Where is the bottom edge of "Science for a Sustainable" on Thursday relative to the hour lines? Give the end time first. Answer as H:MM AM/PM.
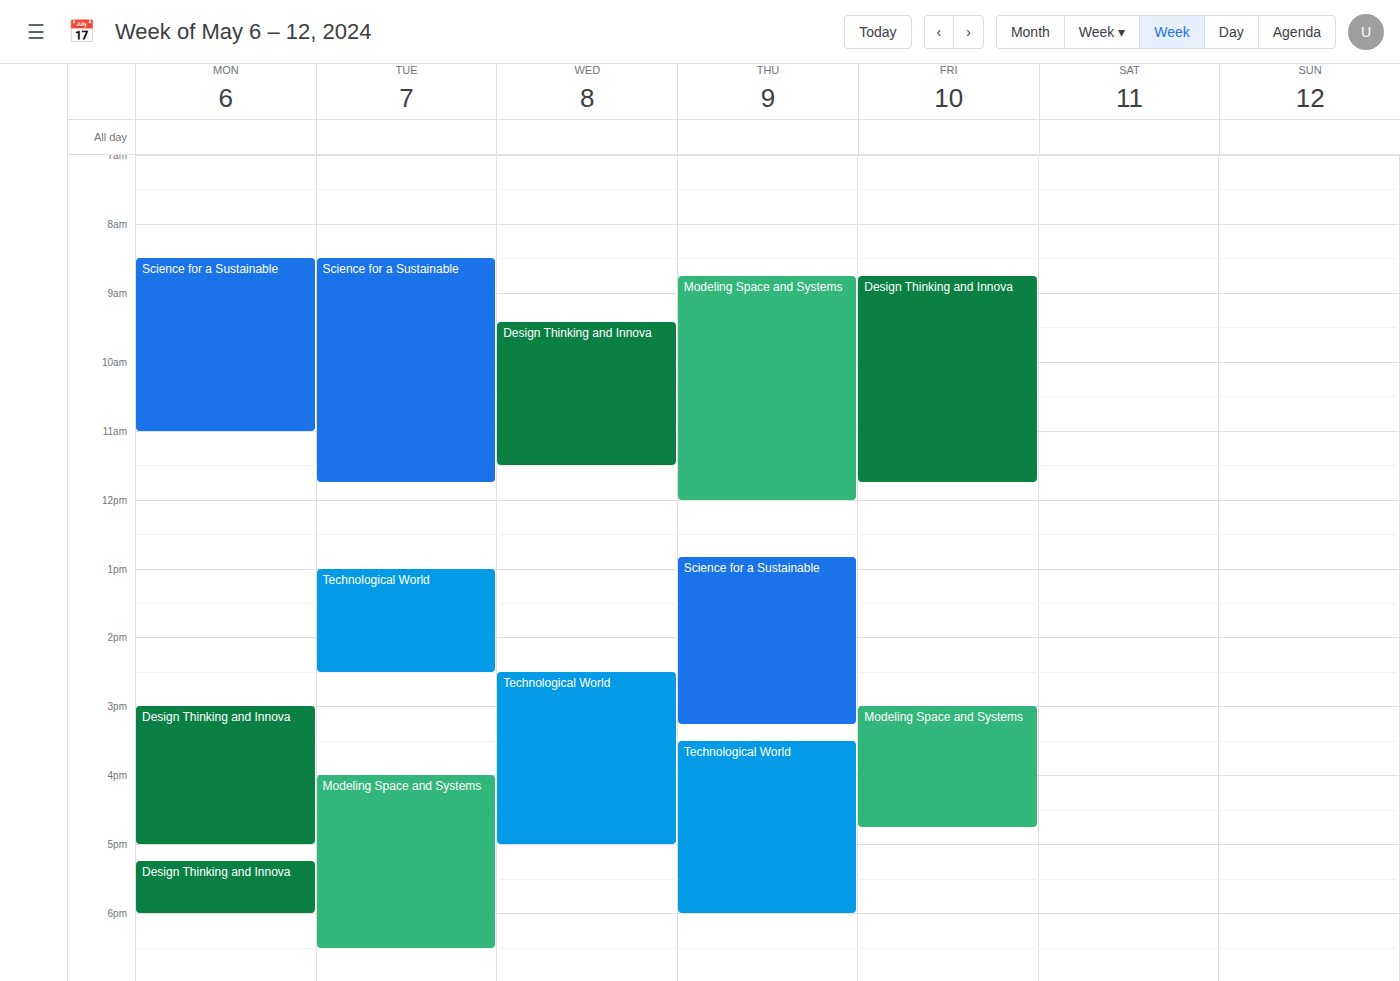
3:15 PM -- neither: a quarter of the way from the 3 PM line to the 4 PM line.